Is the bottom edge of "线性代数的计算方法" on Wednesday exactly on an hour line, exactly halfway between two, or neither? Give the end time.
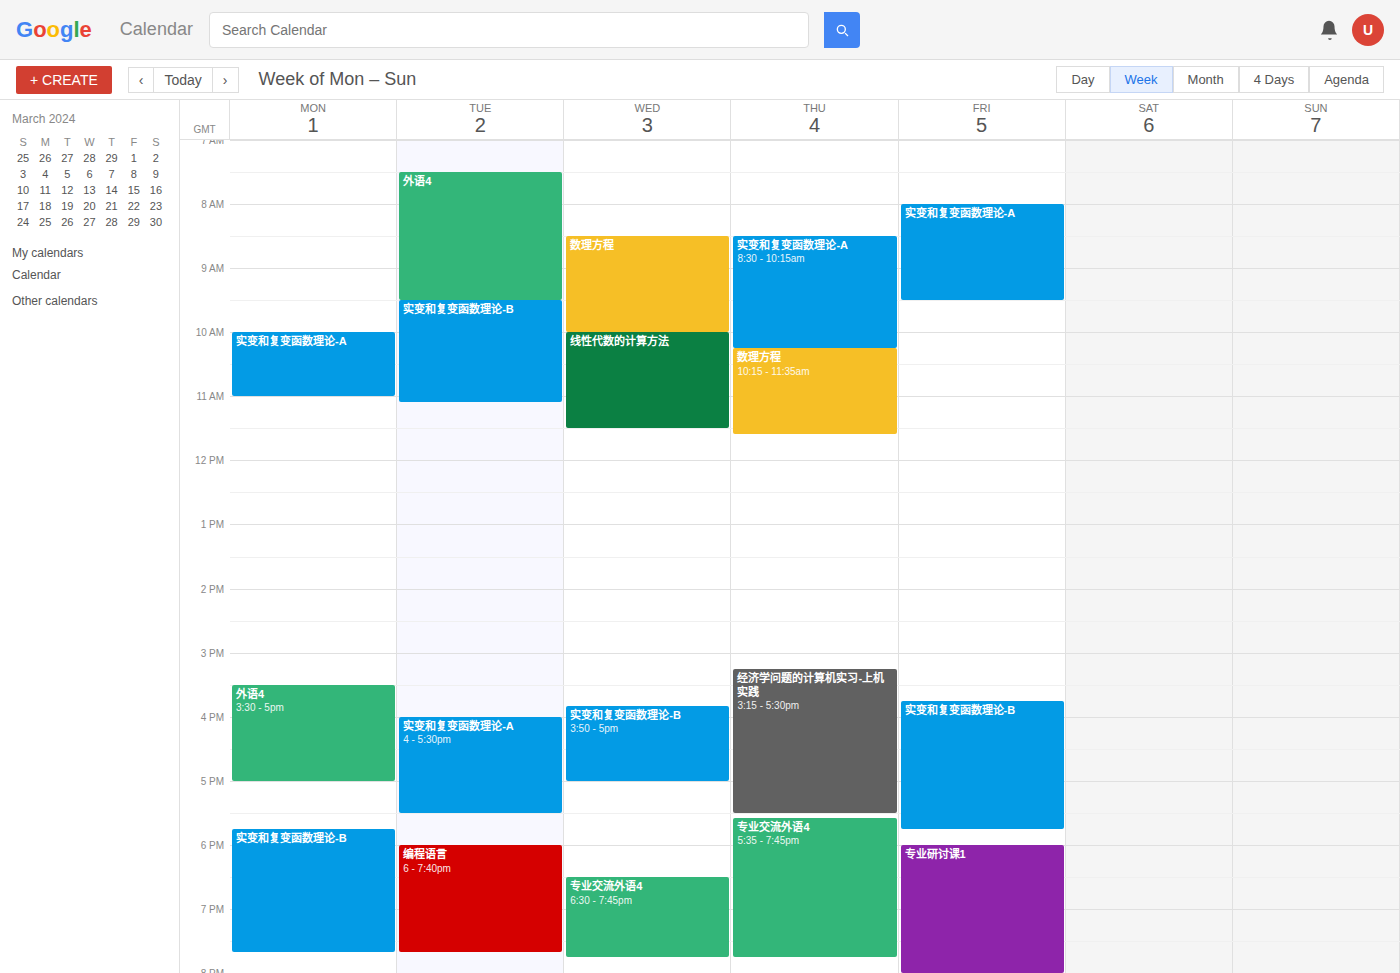
11:30 AM -- halfway between the 11 AM and 12 PM lines.